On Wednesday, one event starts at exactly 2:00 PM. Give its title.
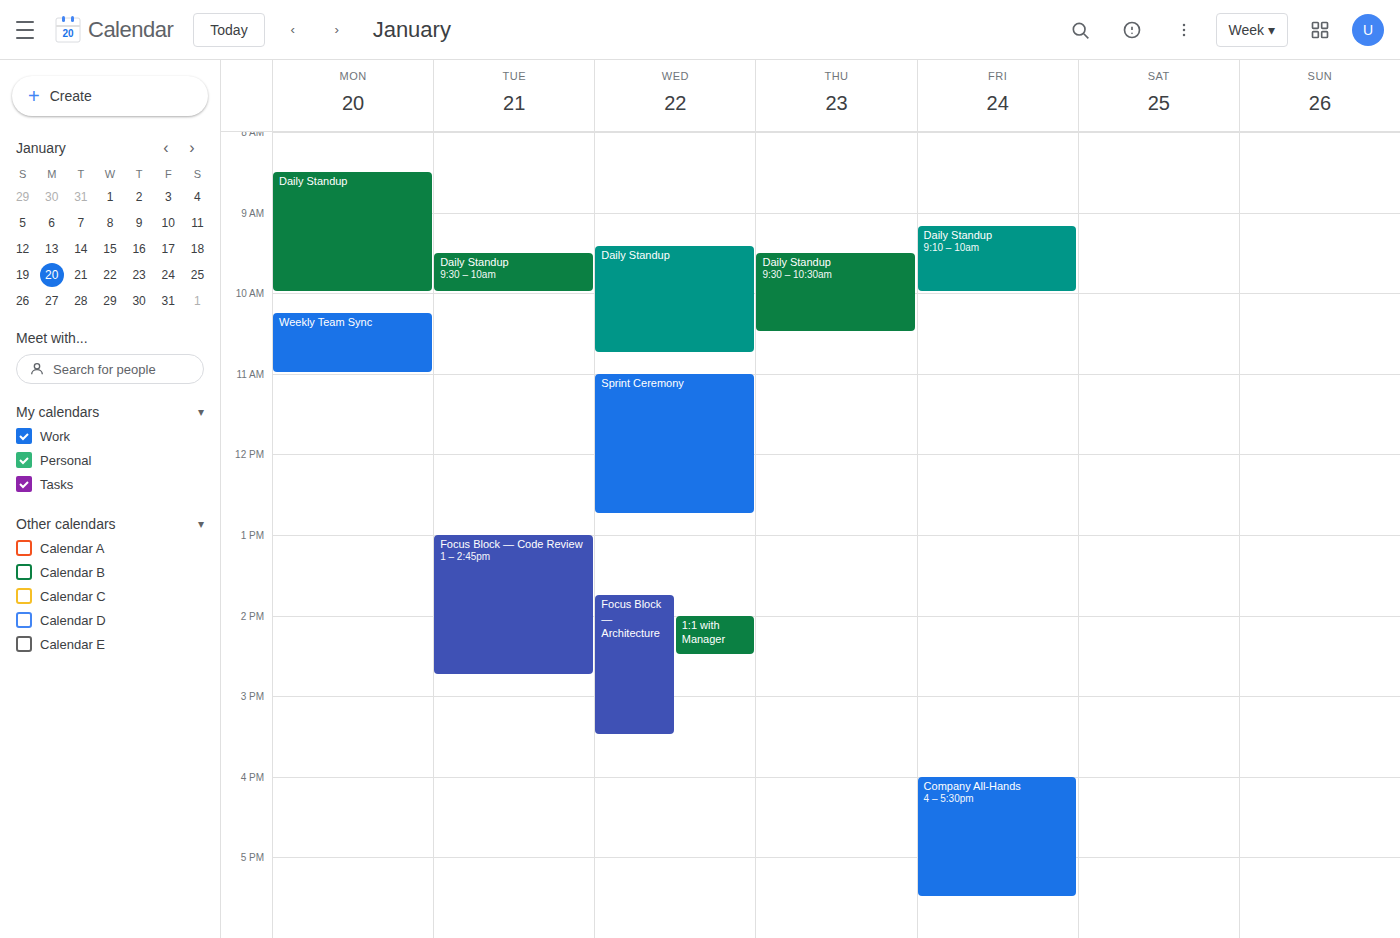
"1:1 with Manager"